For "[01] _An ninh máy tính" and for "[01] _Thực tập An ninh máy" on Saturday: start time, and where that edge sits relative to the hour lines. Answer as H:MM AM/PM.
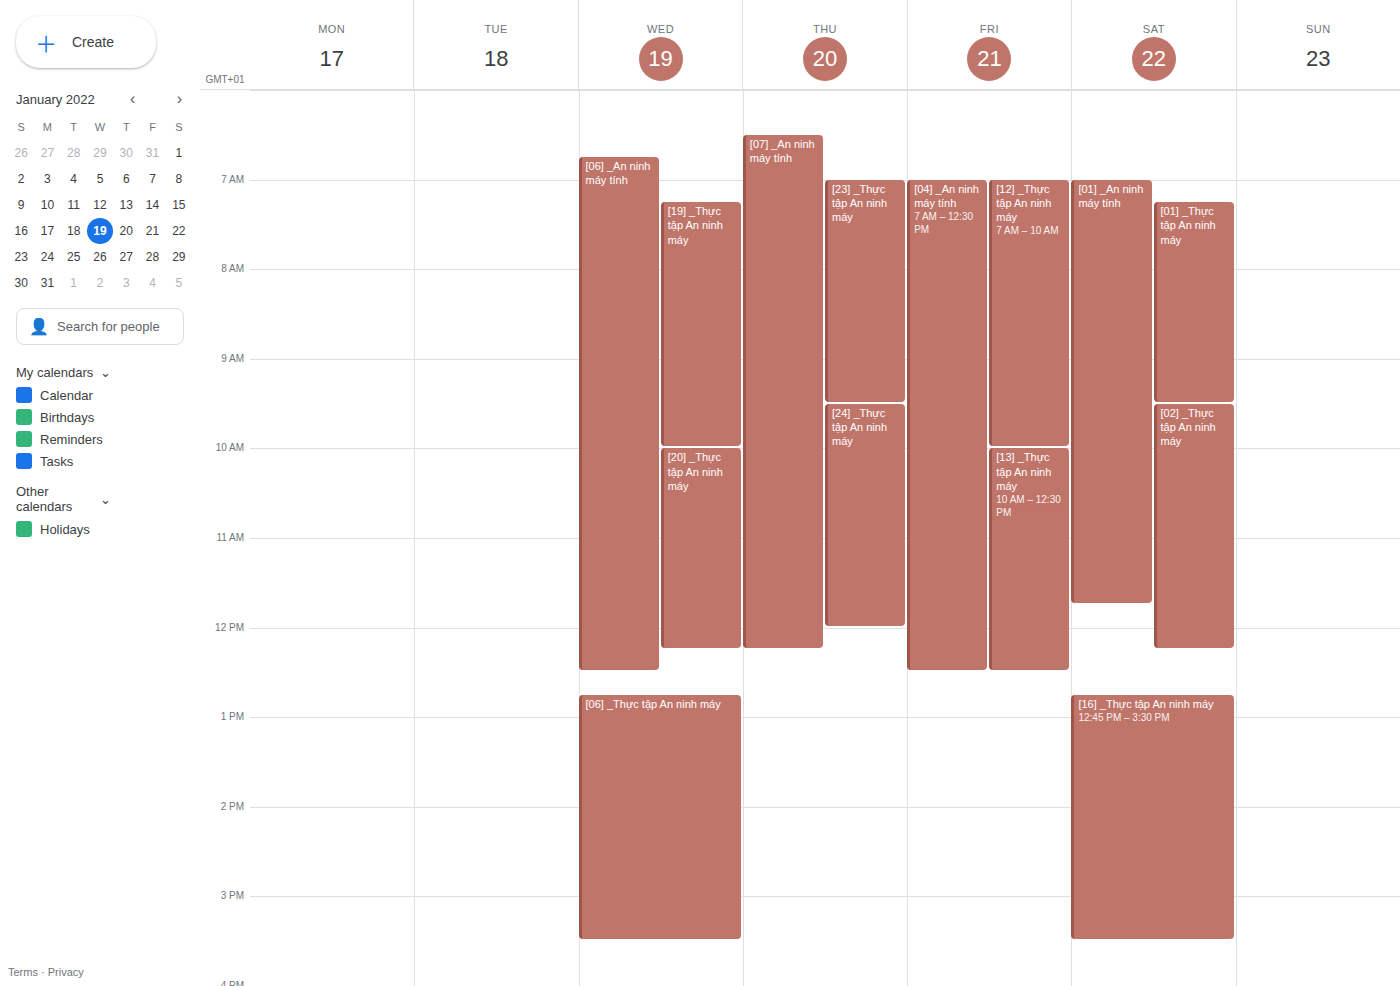
"[01] _An ninh máy tính": 7:00 AM, exactly on the 7 AM line. "[01] _Thực tập An ninh máy": 7:15 AM, neither: a quarter of the way from the 7 AM line to the 8 AM line.